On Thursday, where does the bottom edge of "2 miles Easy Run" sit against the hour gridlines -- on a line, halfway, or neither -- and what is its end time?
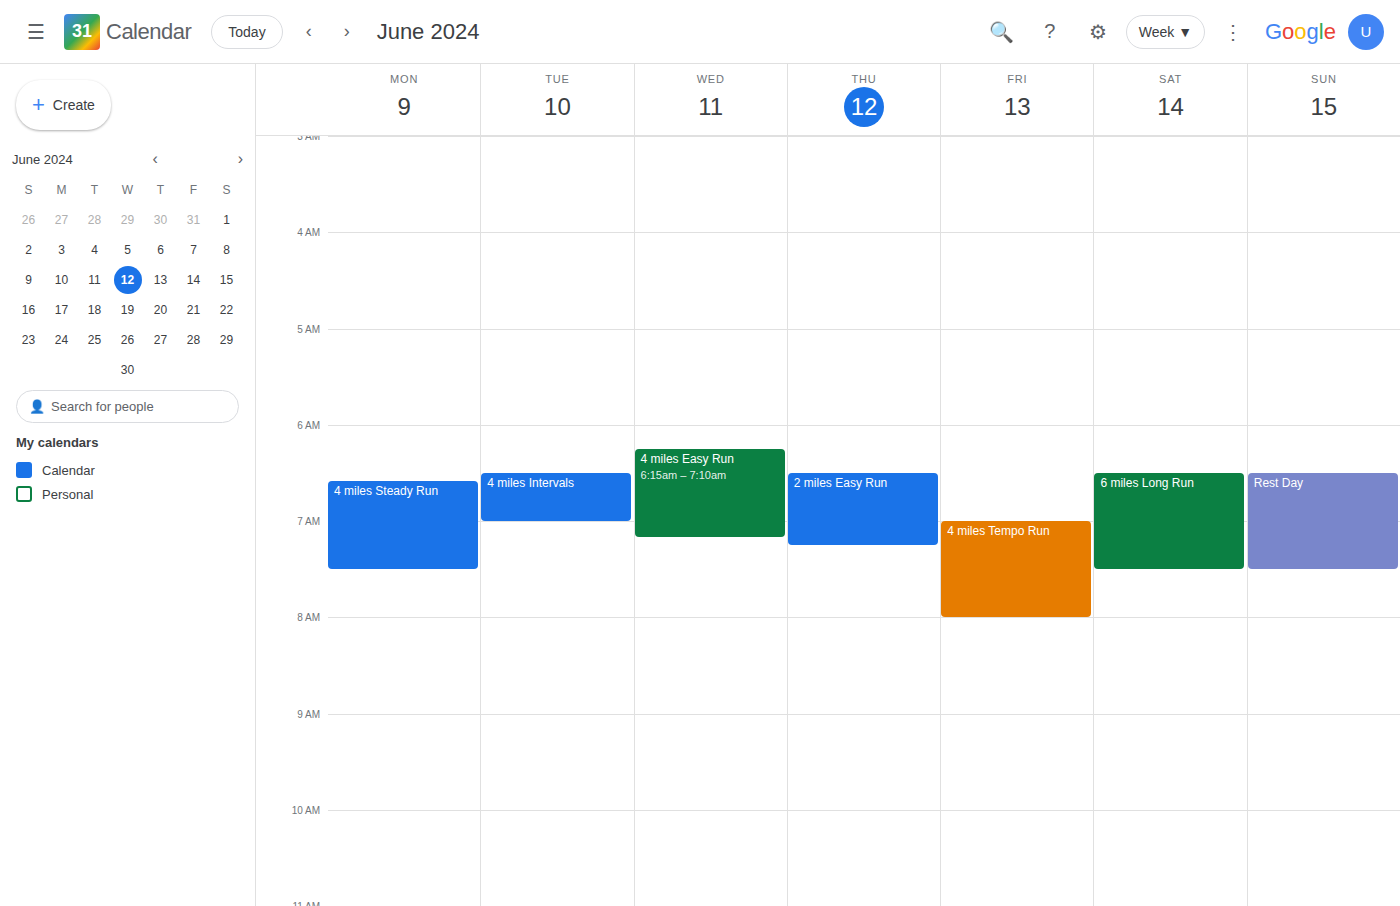
7:15 AM -- neither: a quarter of the way from the 7 AM line to the 8 AM line.